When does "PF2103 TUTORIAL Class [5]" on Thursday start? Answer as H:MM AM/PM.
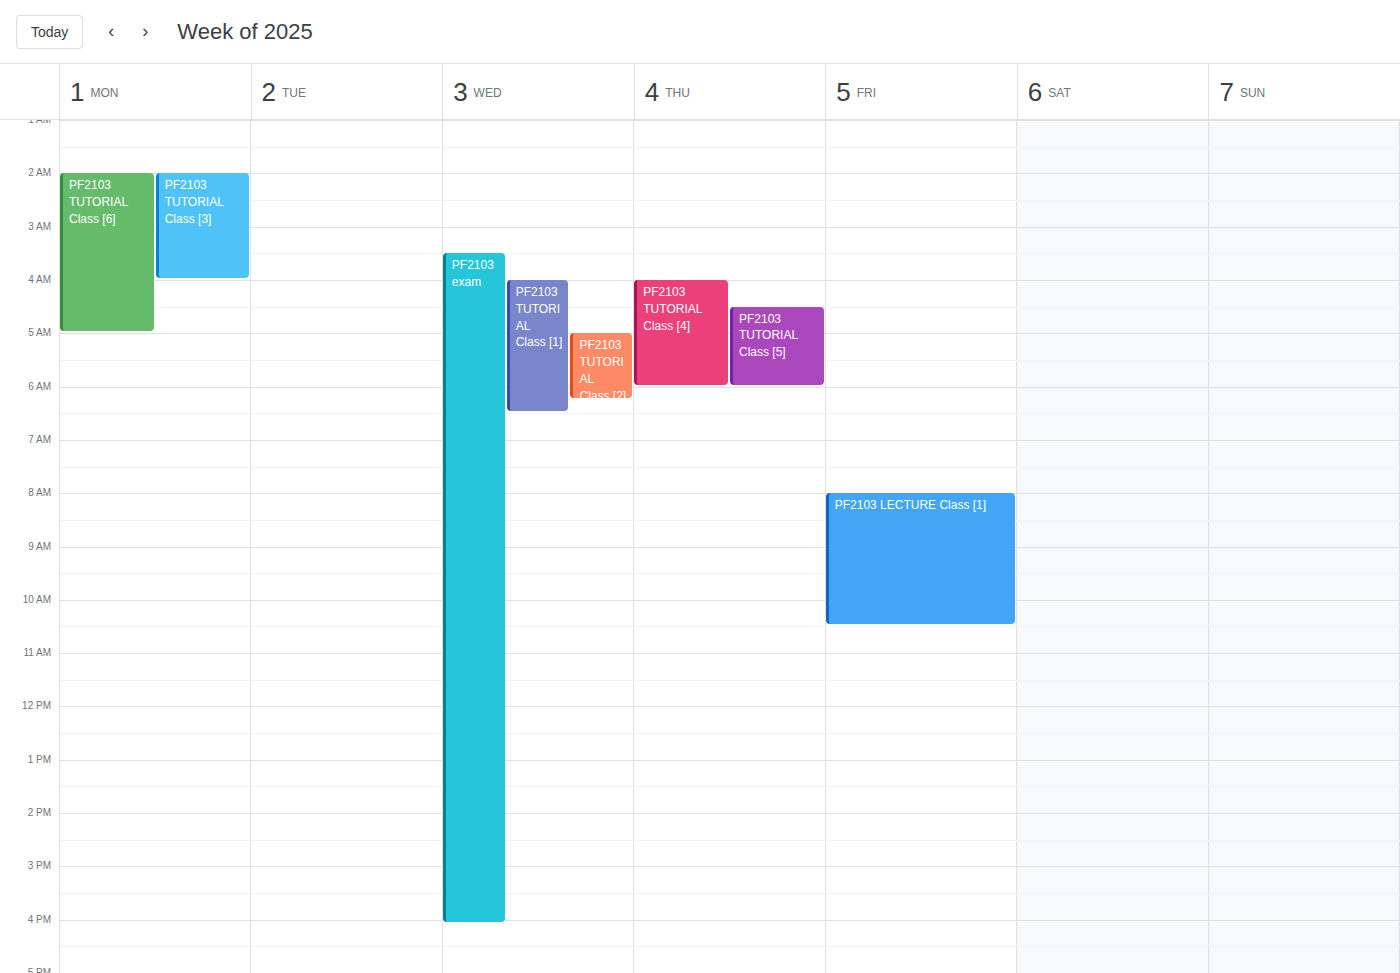
4:30 AM